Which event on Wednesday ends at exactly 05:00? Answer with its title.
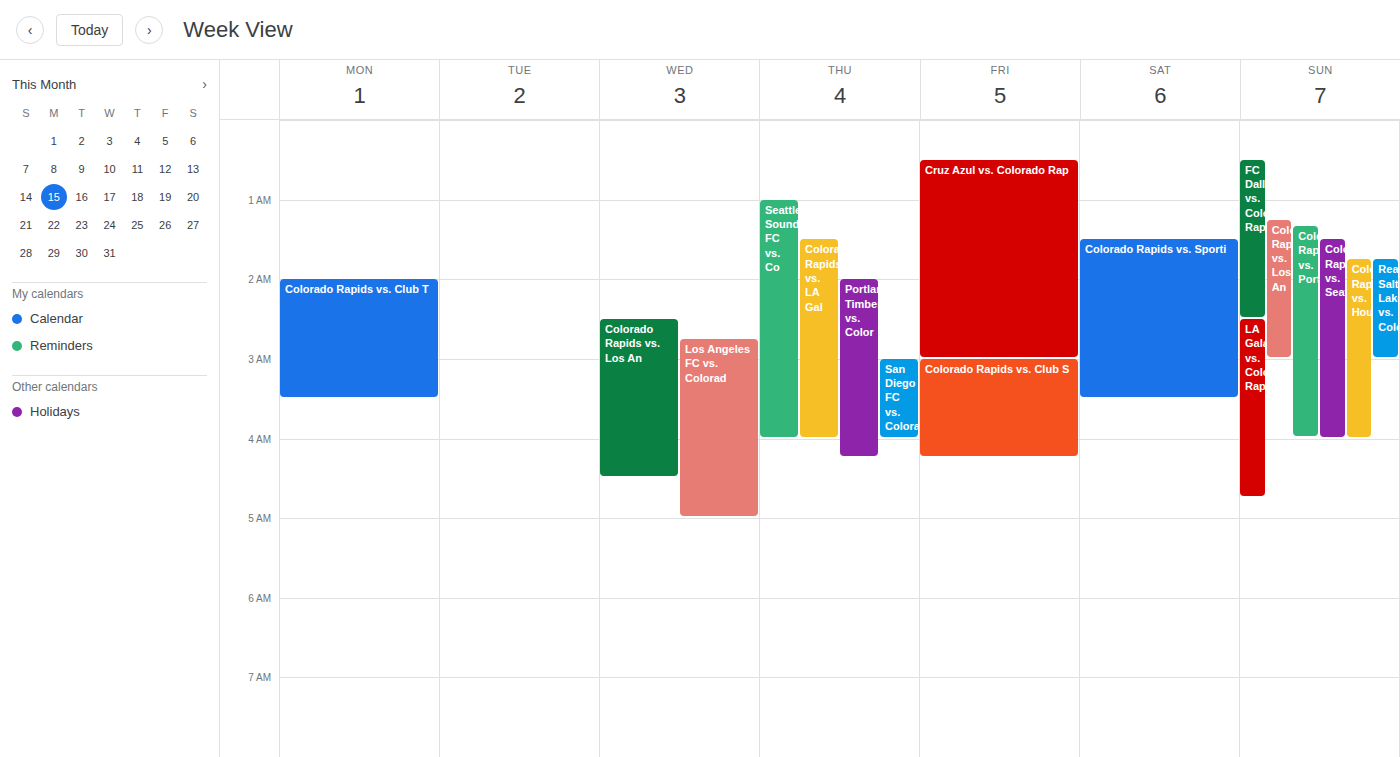
"Los Angeles FC vs. Colorad"